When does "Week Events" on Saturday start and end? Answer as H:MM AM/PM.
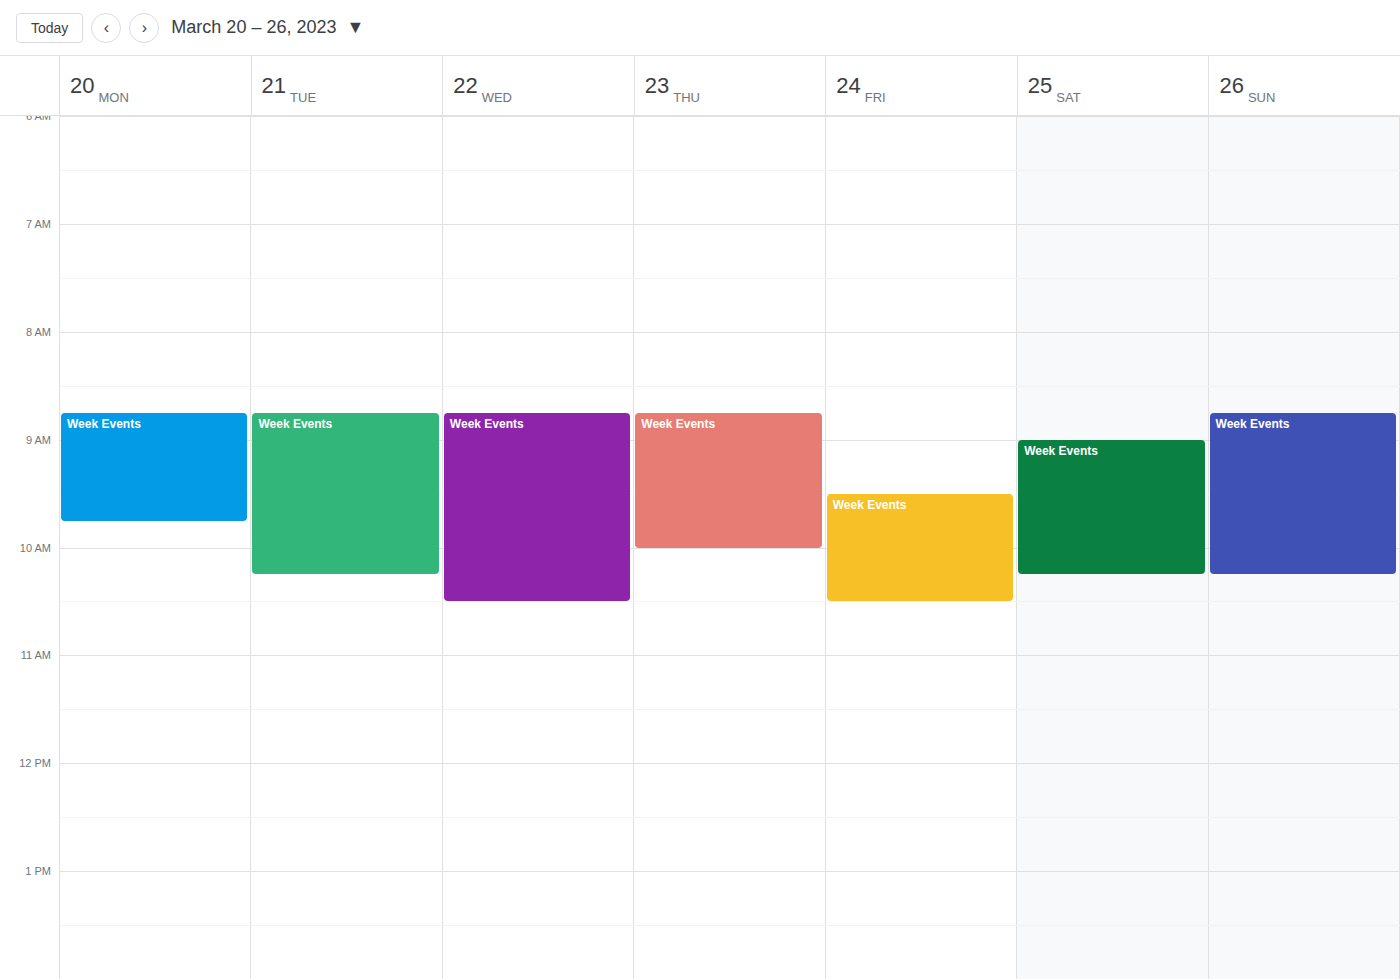
9:00 AM to 10:15 AM